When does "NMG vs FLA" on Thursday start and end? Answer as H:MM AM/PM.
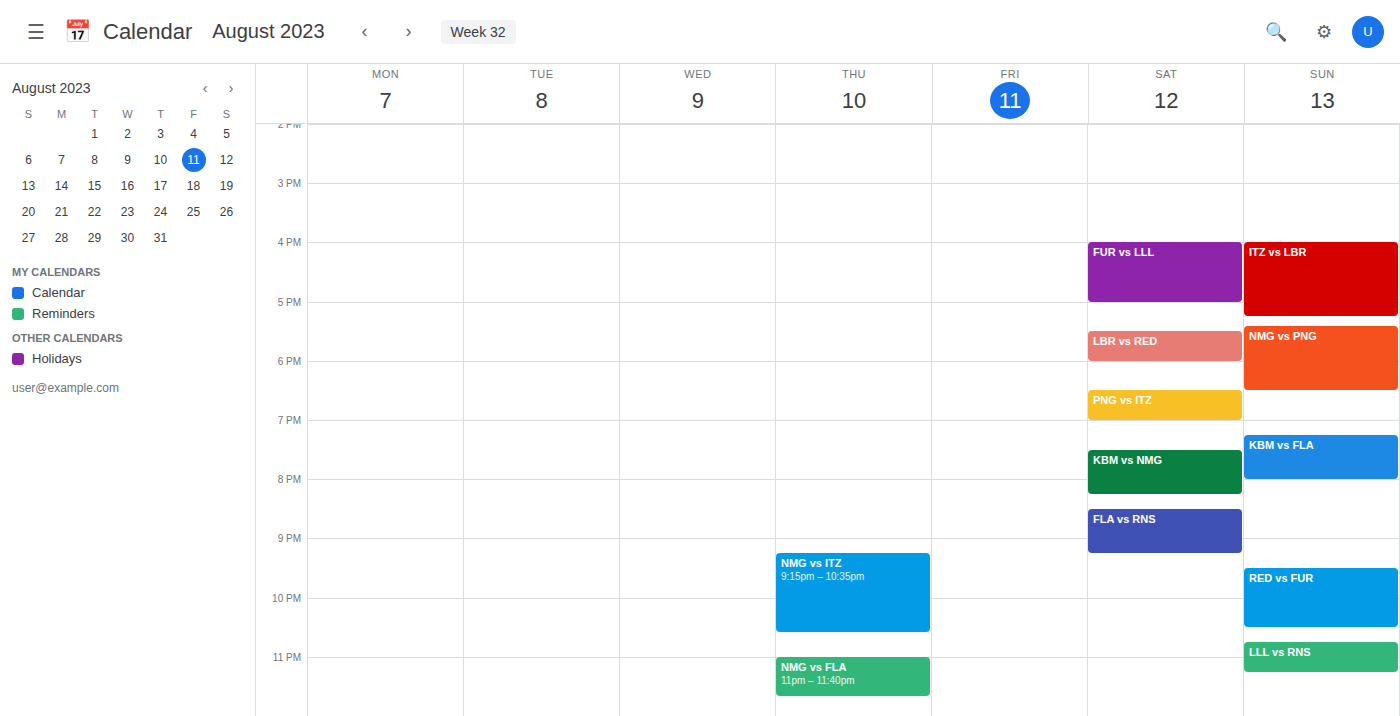
11:00 PM to 11:40 PM